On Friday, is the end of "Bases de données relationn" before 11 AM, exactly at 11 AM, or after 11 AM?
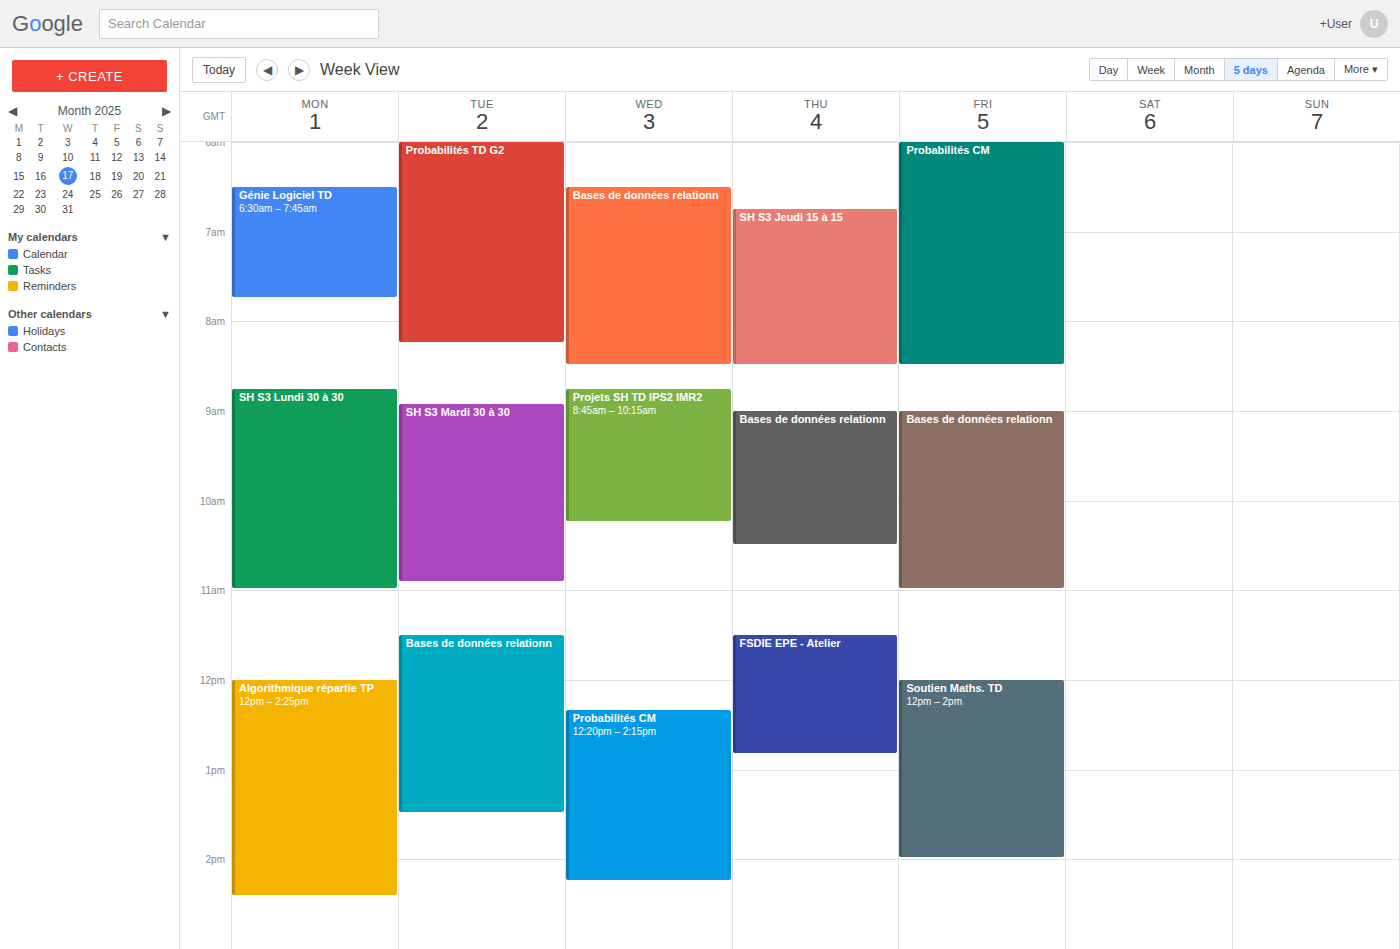
11:00 AM -- exactly at 11 AM, on the 11 AM line.